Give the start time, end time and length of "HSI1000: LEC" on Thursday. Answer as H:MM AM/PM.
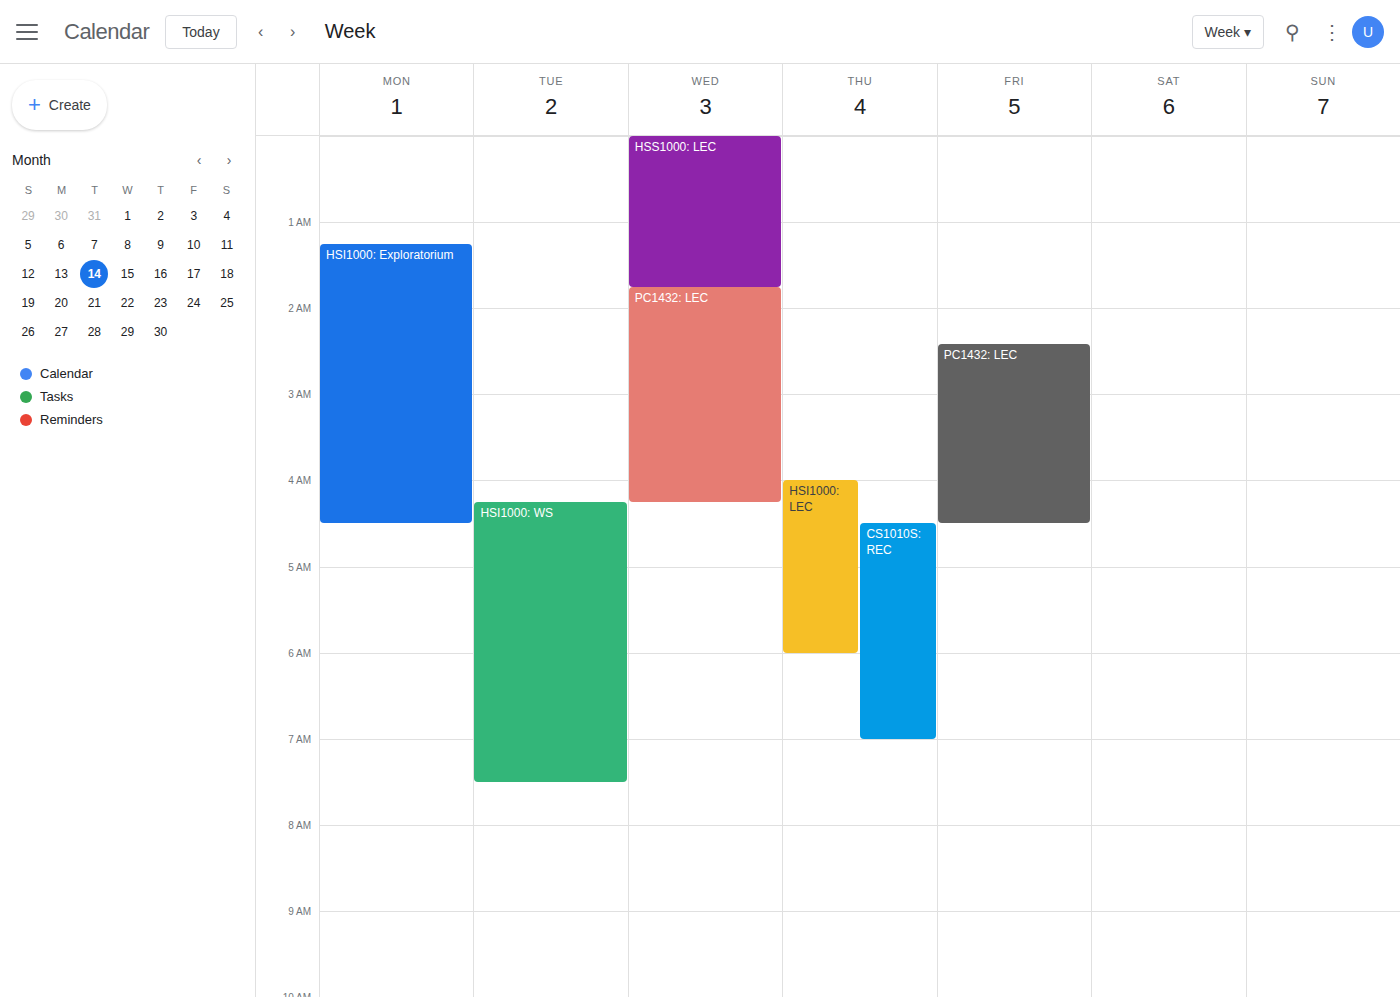
4:00 AM to 6:00 AM, 2 hours